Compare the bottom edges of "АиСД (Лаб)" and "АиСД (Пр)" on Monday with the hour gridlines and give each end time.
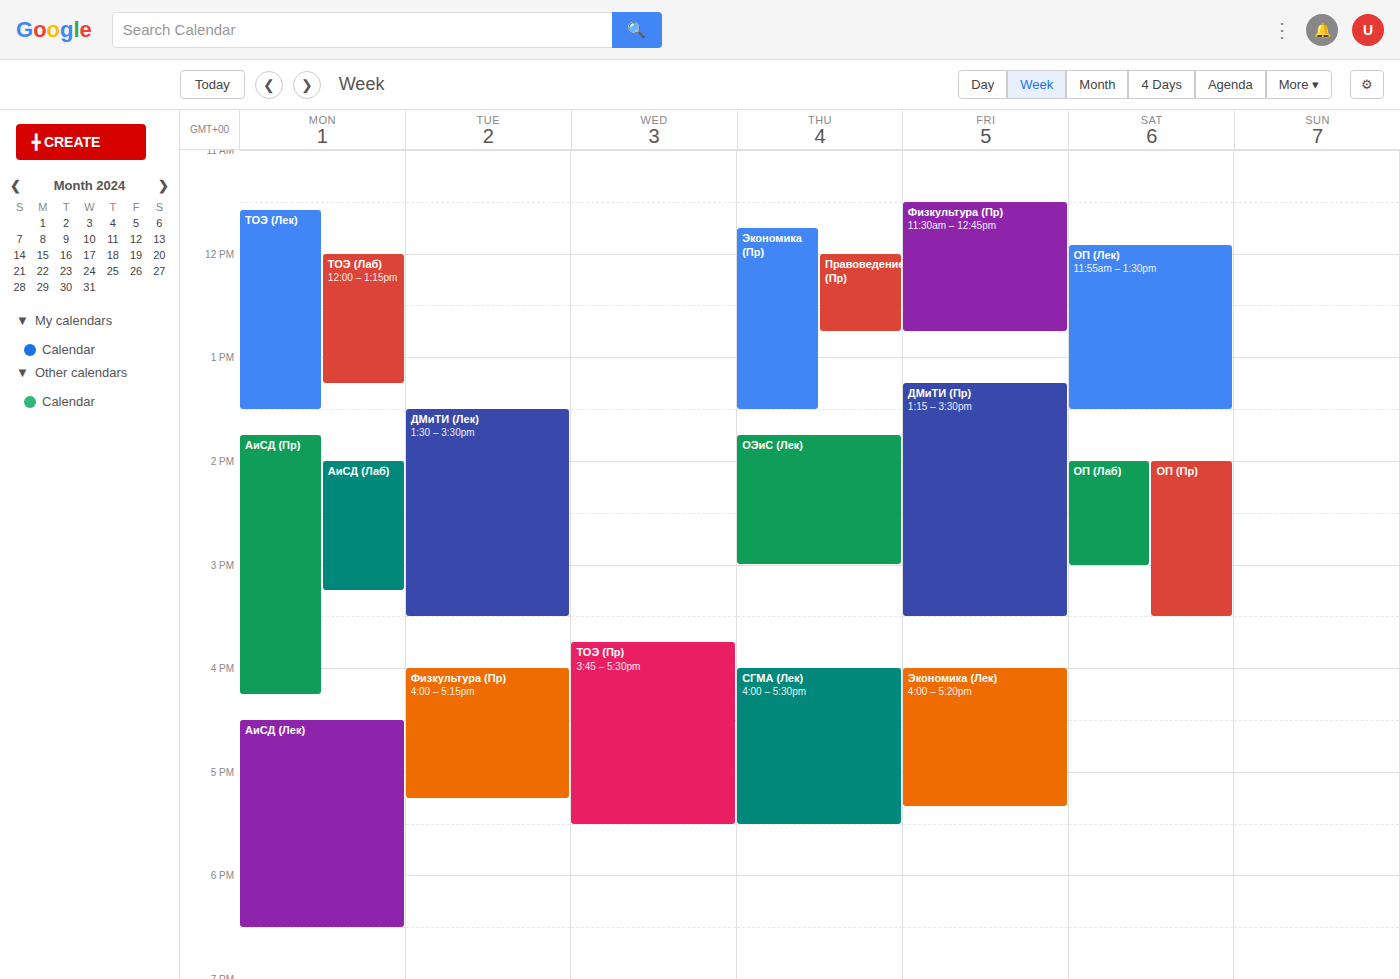
"АиСД (Лаб)": 3:15 PM, neither: a quarter of the way from the 3 PM line to the 4 PM line. "АиСД (Пр)": 4:15 PM, neither: a quarter of the way from the 4 PM line to the 5 PM line.